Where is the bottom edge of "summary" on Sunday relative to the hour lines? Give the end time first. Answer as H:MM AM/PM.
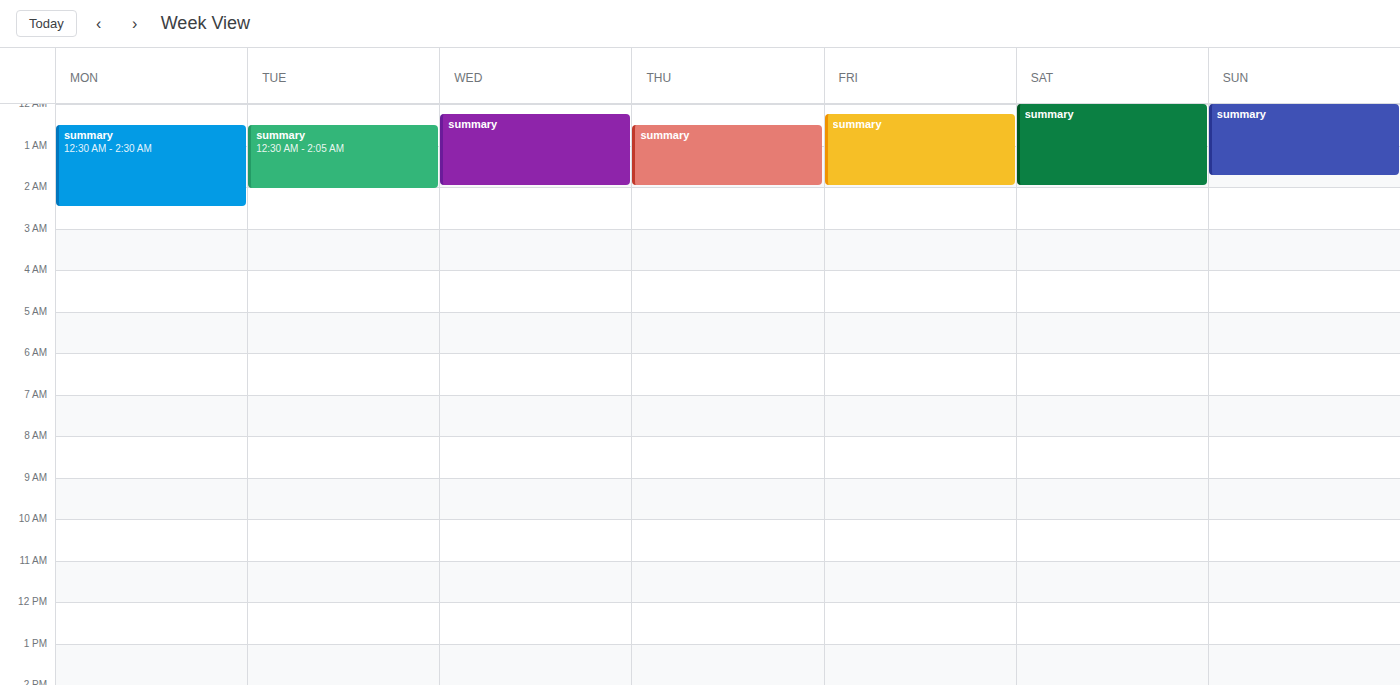
1:45 AM -- neither: three quarters of the way from the 1 AM line to the 2 AM line.